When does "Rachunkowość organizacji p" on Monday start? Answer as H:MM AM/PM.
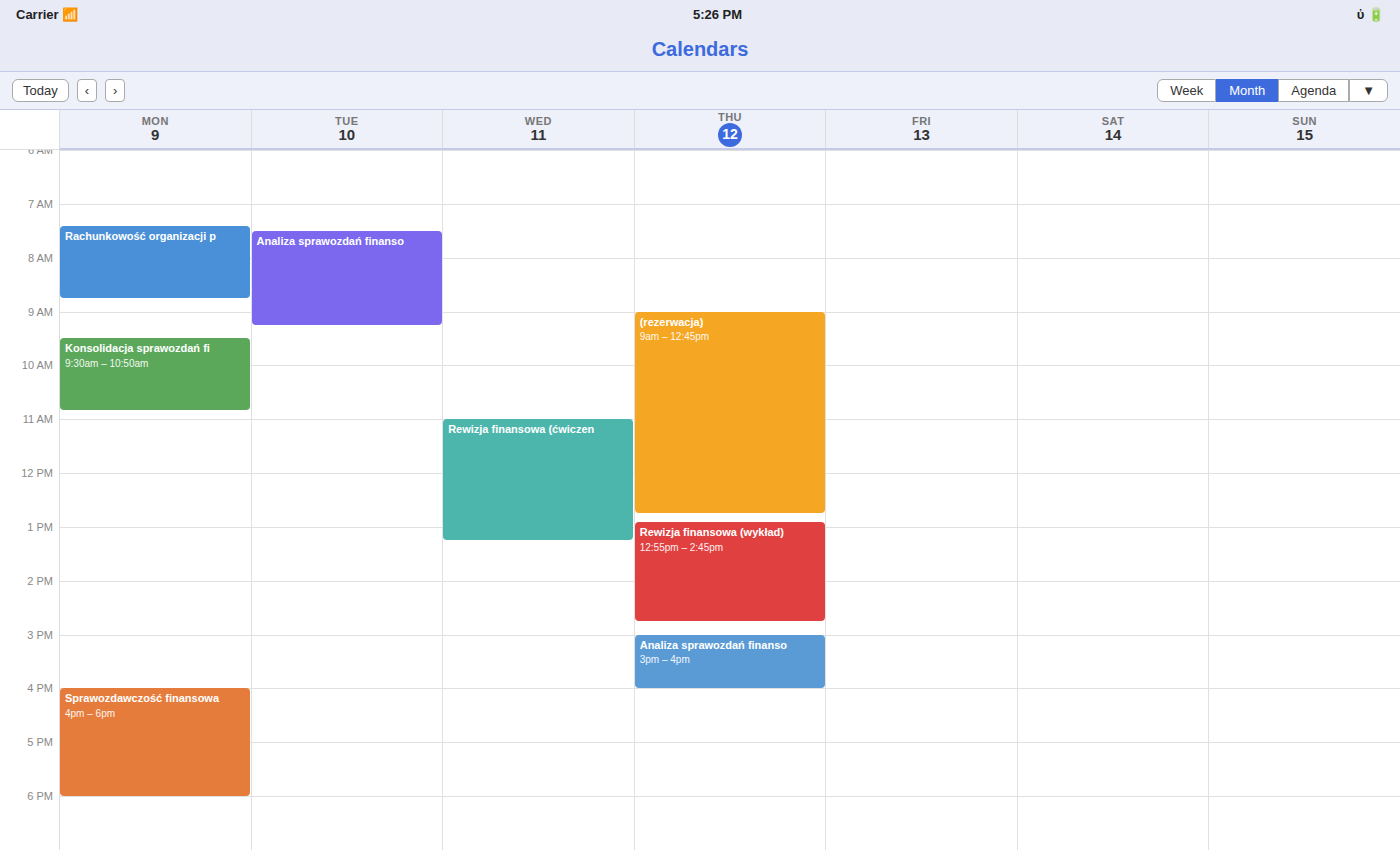
7:25 AM